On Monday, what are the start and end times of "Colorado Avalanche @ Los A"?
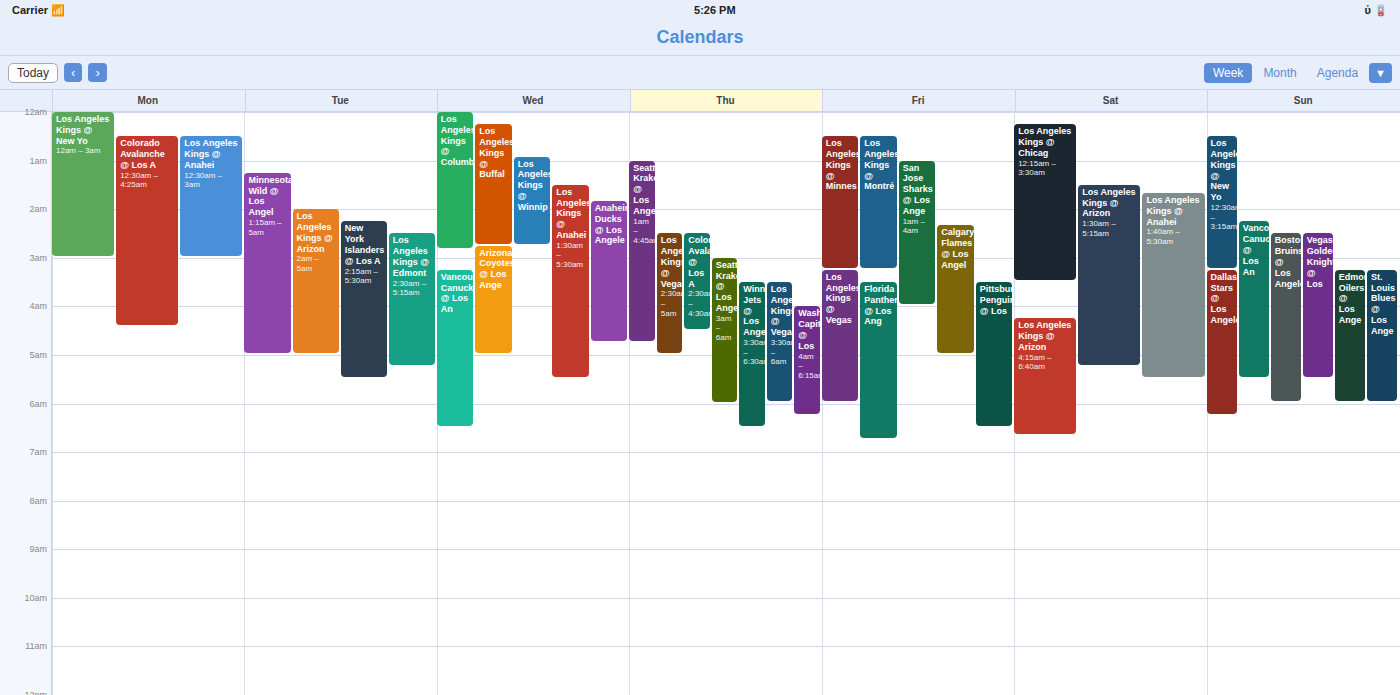
12:30 AM to 4:25 AM